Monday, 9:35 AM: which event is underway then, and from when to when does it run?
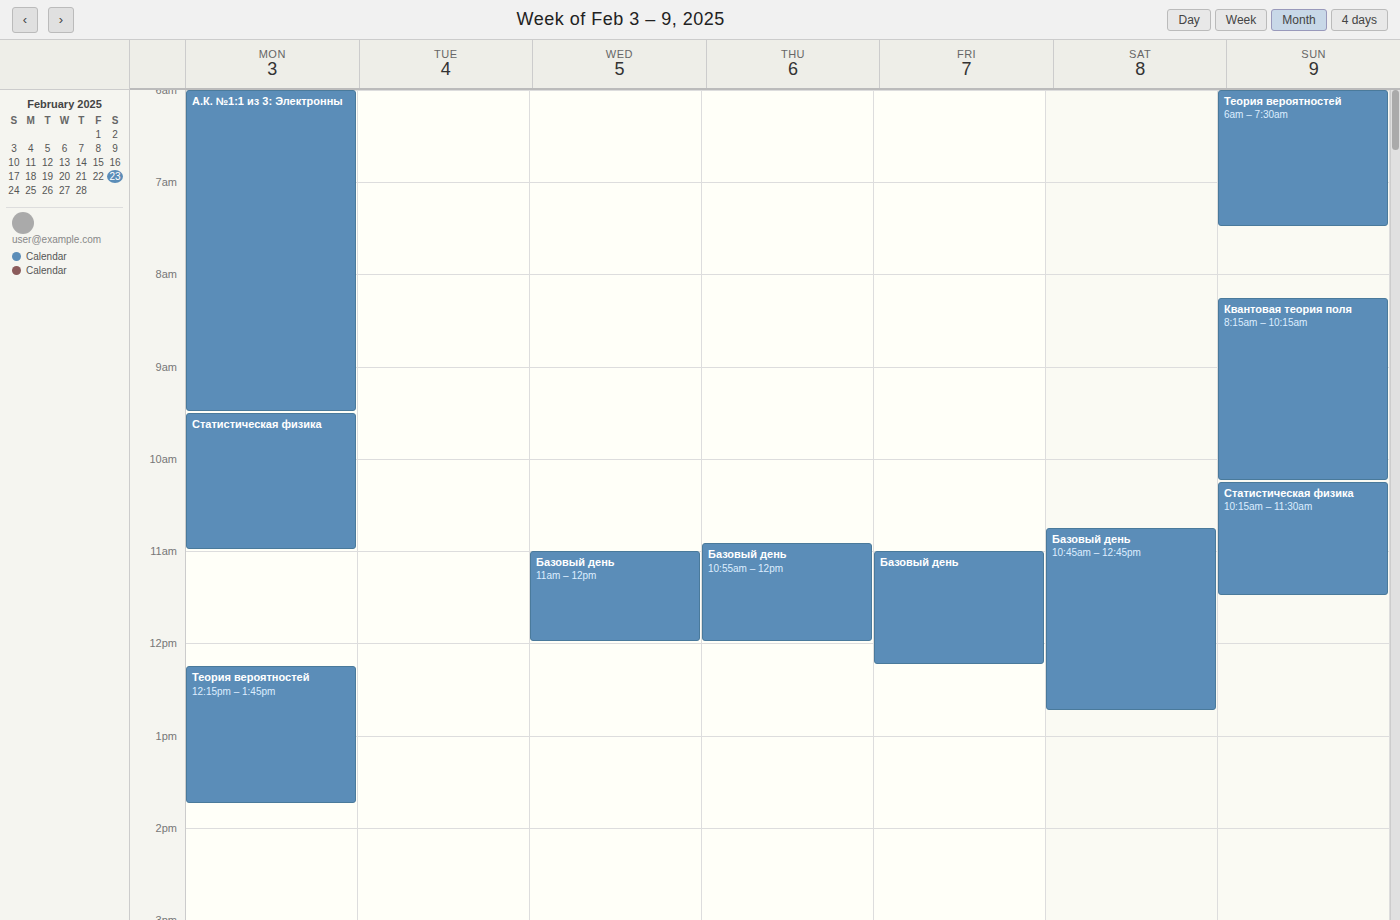
"Статистическая физика", 9:30 AM to 11:00 AM